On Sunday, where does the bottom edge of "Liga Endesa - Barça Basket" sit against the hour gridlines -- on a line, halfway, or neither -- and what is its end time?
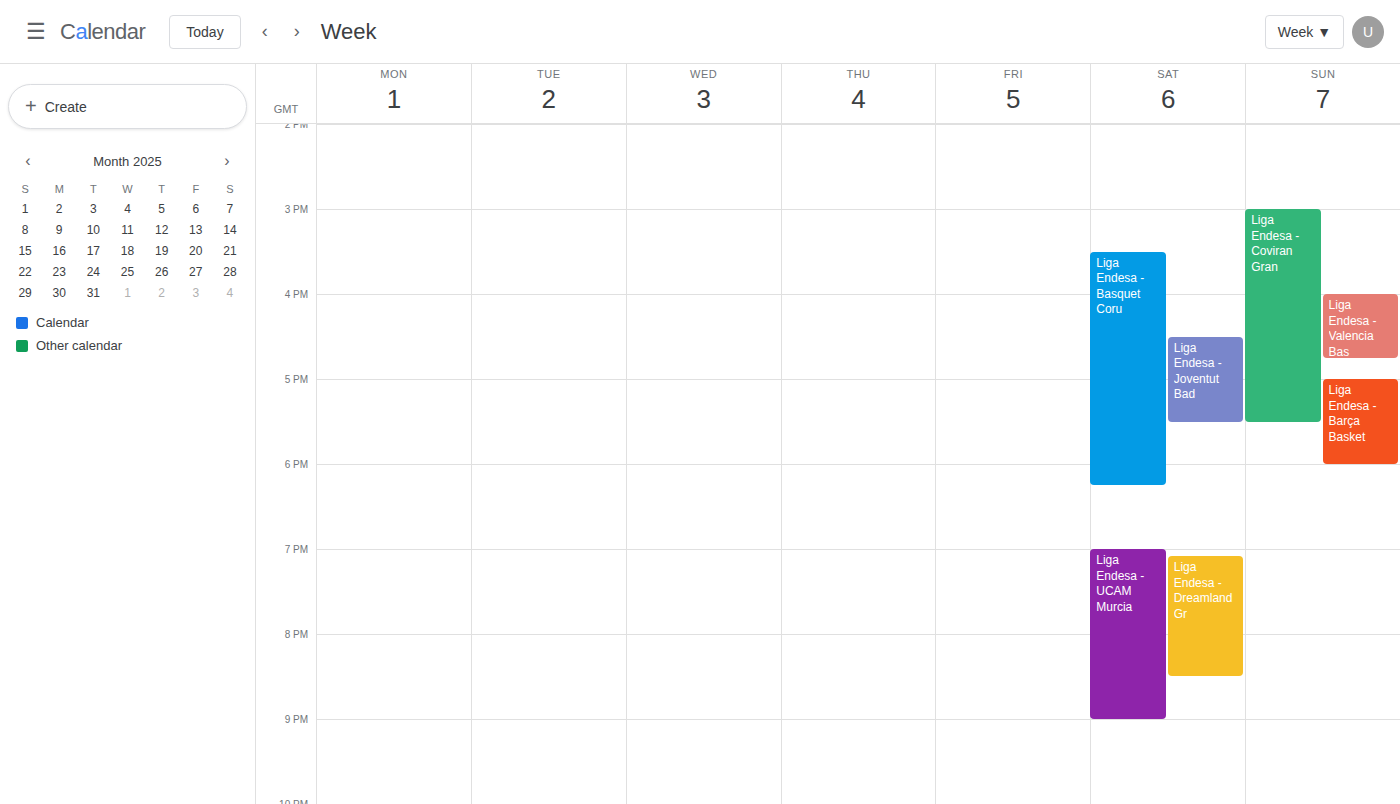
6:00 PM -- exactly on the 6 PM line.